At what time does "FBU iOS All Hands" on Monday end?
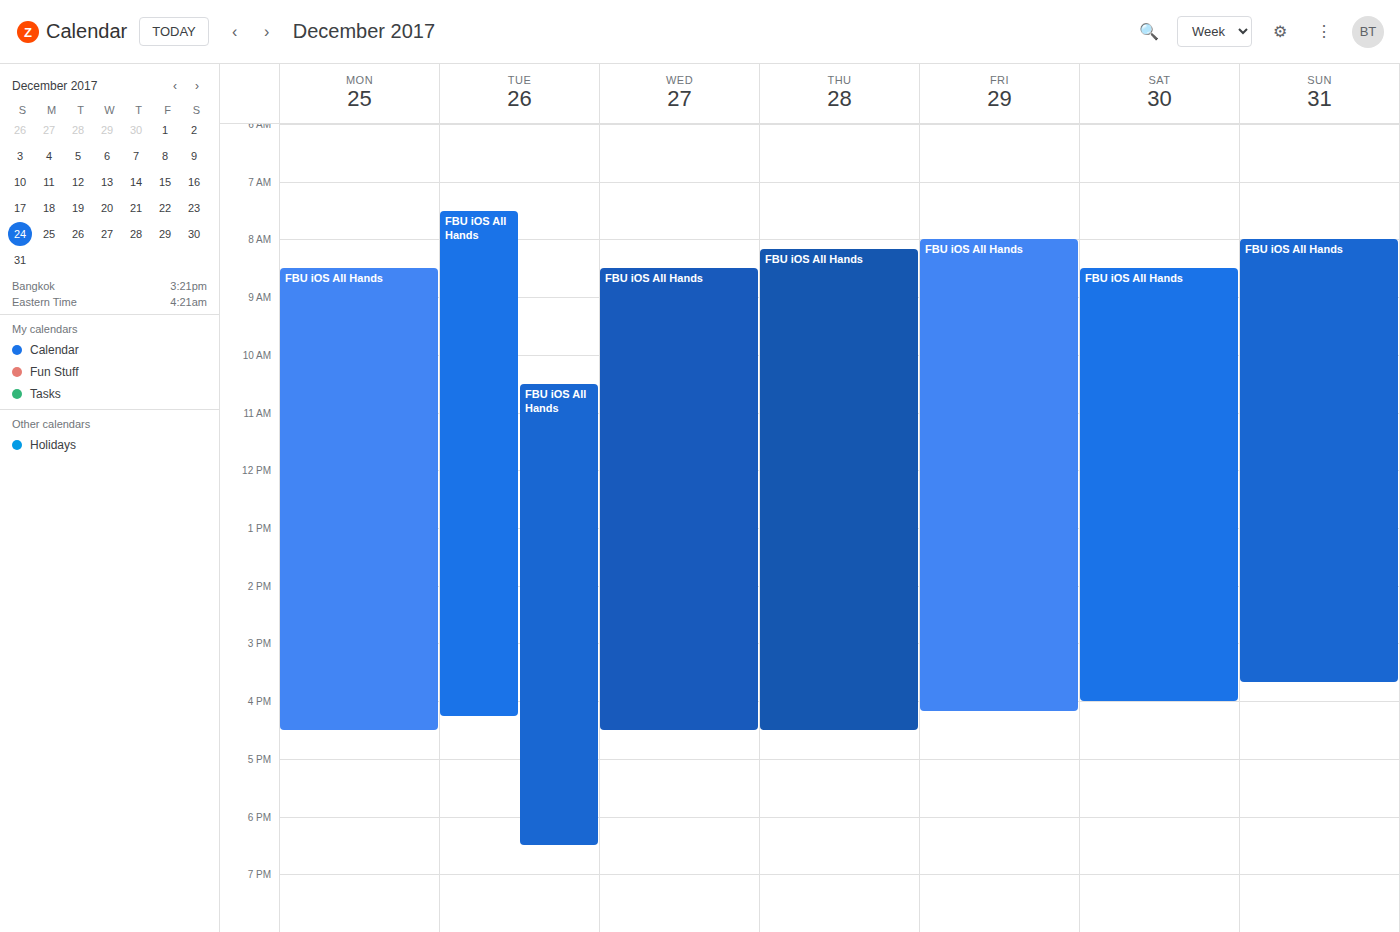
4:30 PM